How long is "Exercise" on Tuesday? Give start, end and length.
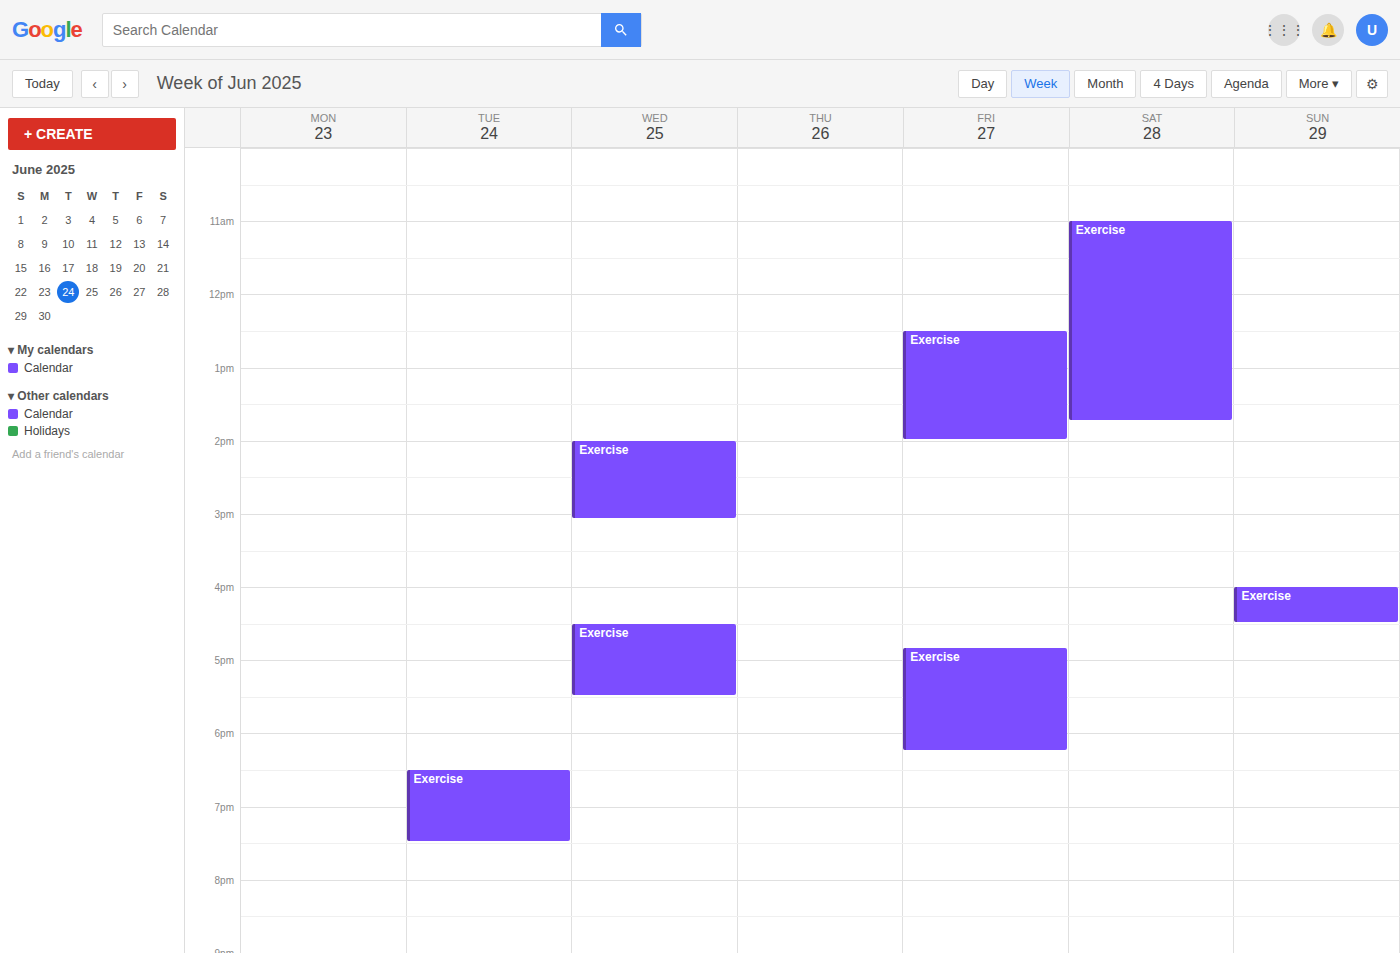
6:30 PM to 7:30 PM, 1 hour